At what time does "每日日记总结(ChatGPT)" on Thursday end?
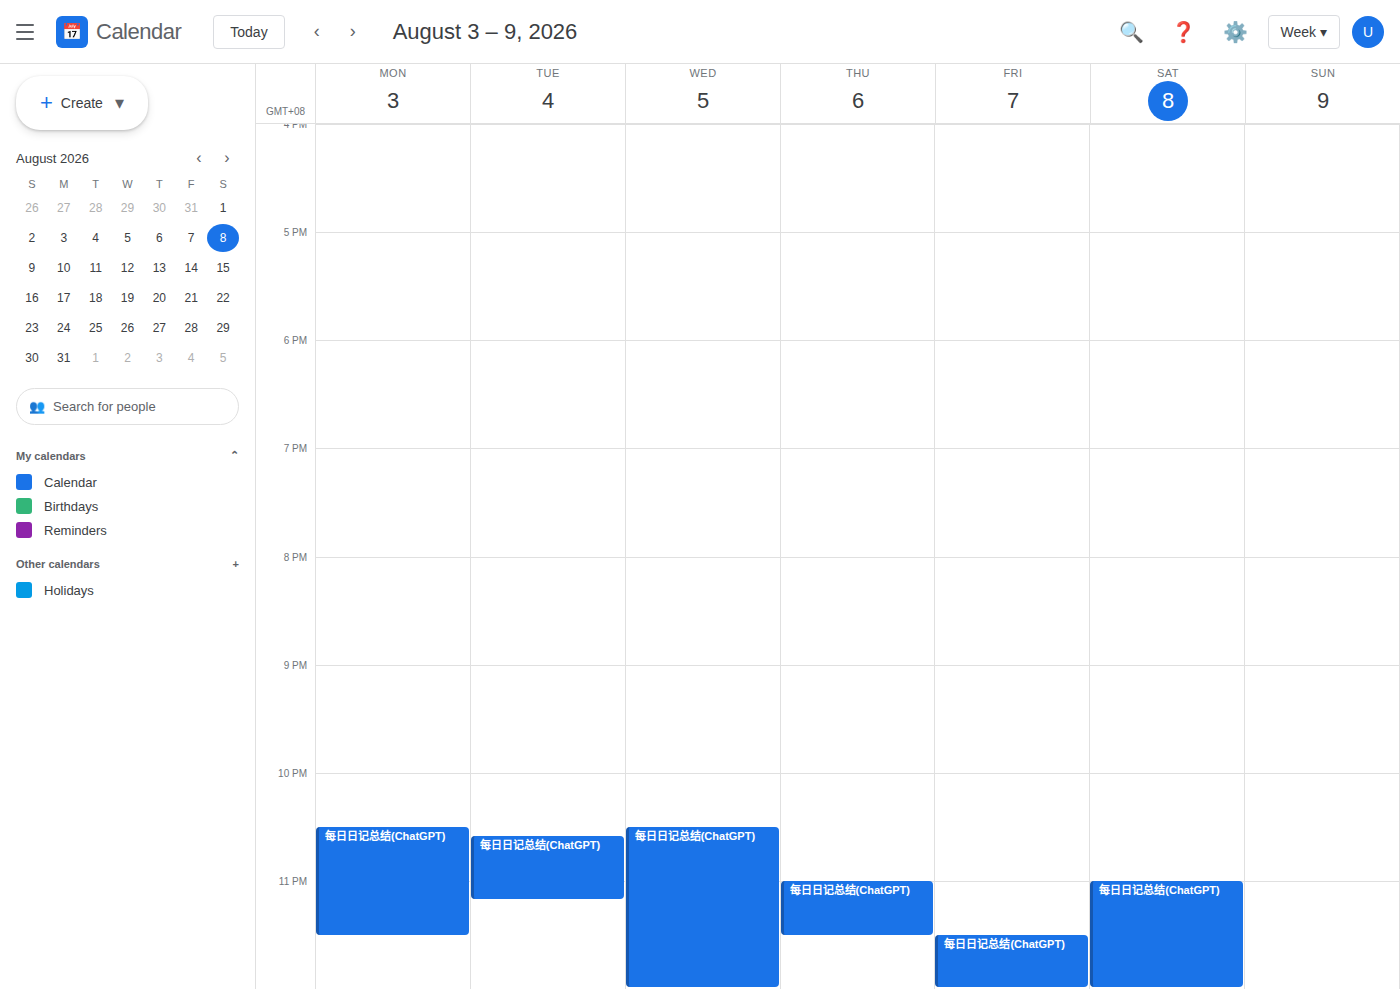
11:30 PM